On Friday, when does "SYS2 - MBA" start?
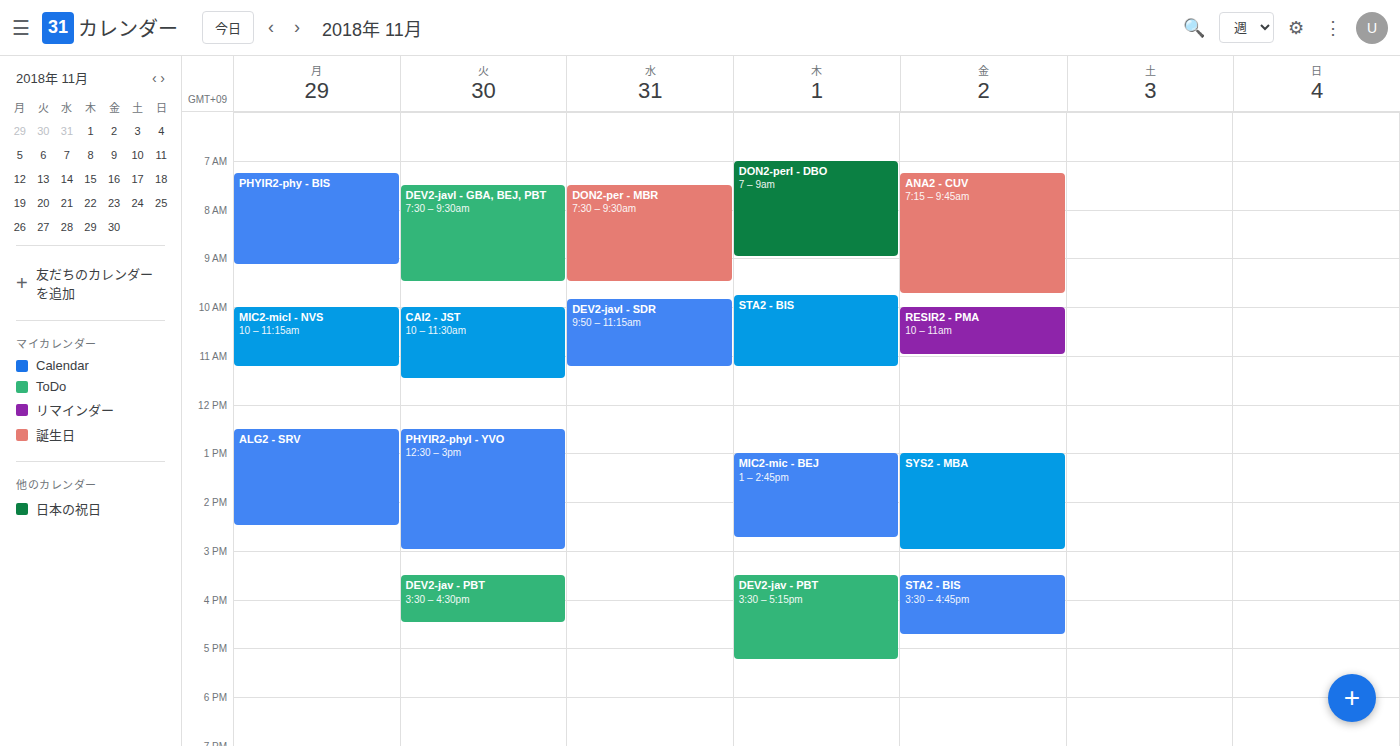
1:00 PM